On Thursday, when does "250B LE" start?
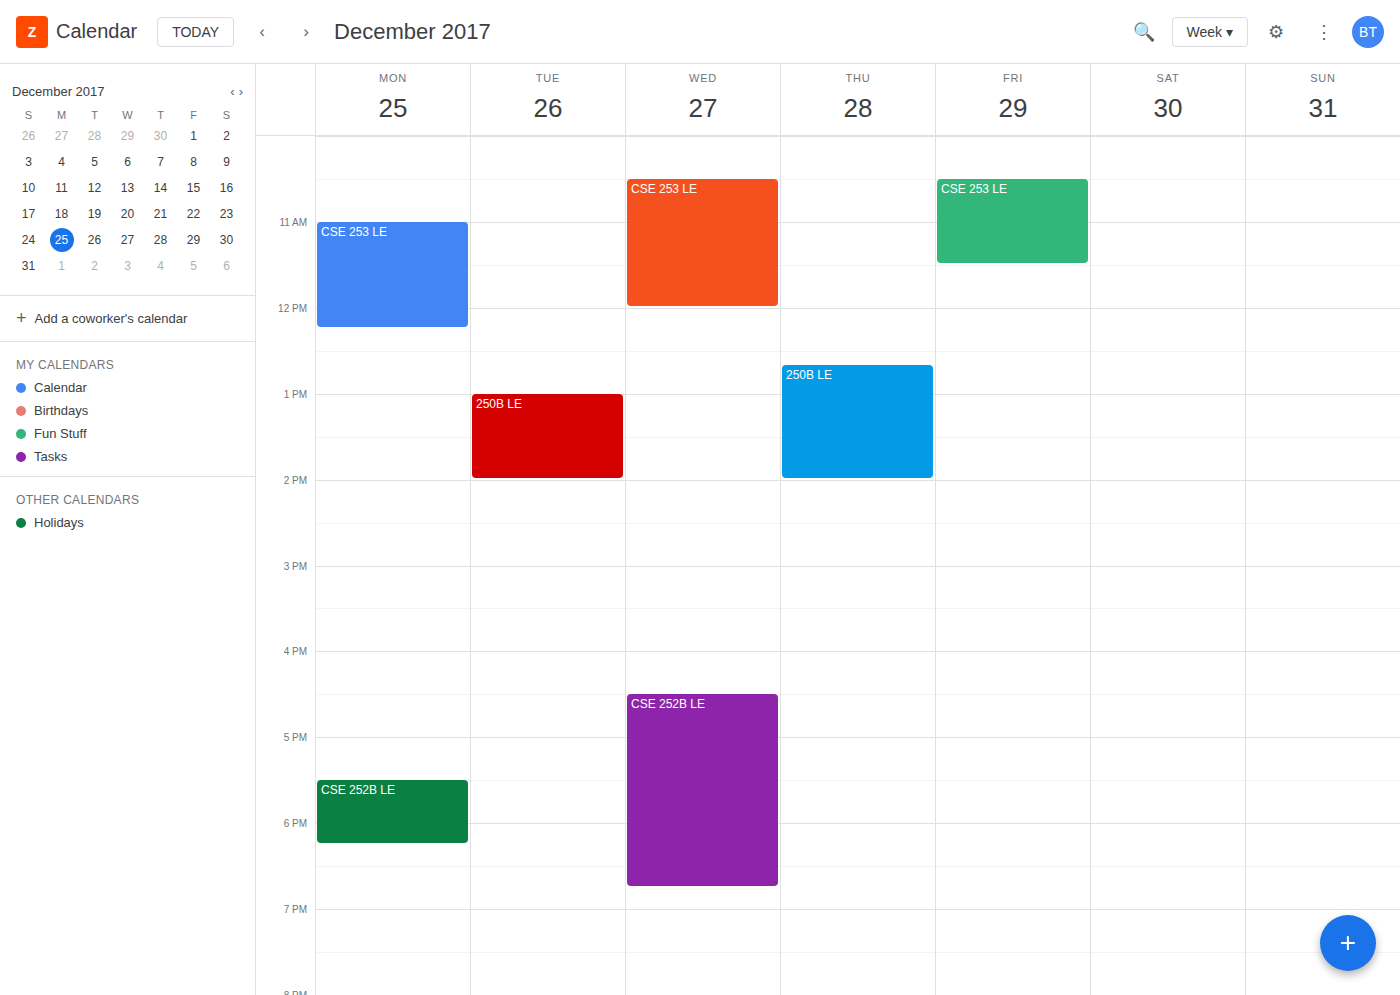
12:40 PM